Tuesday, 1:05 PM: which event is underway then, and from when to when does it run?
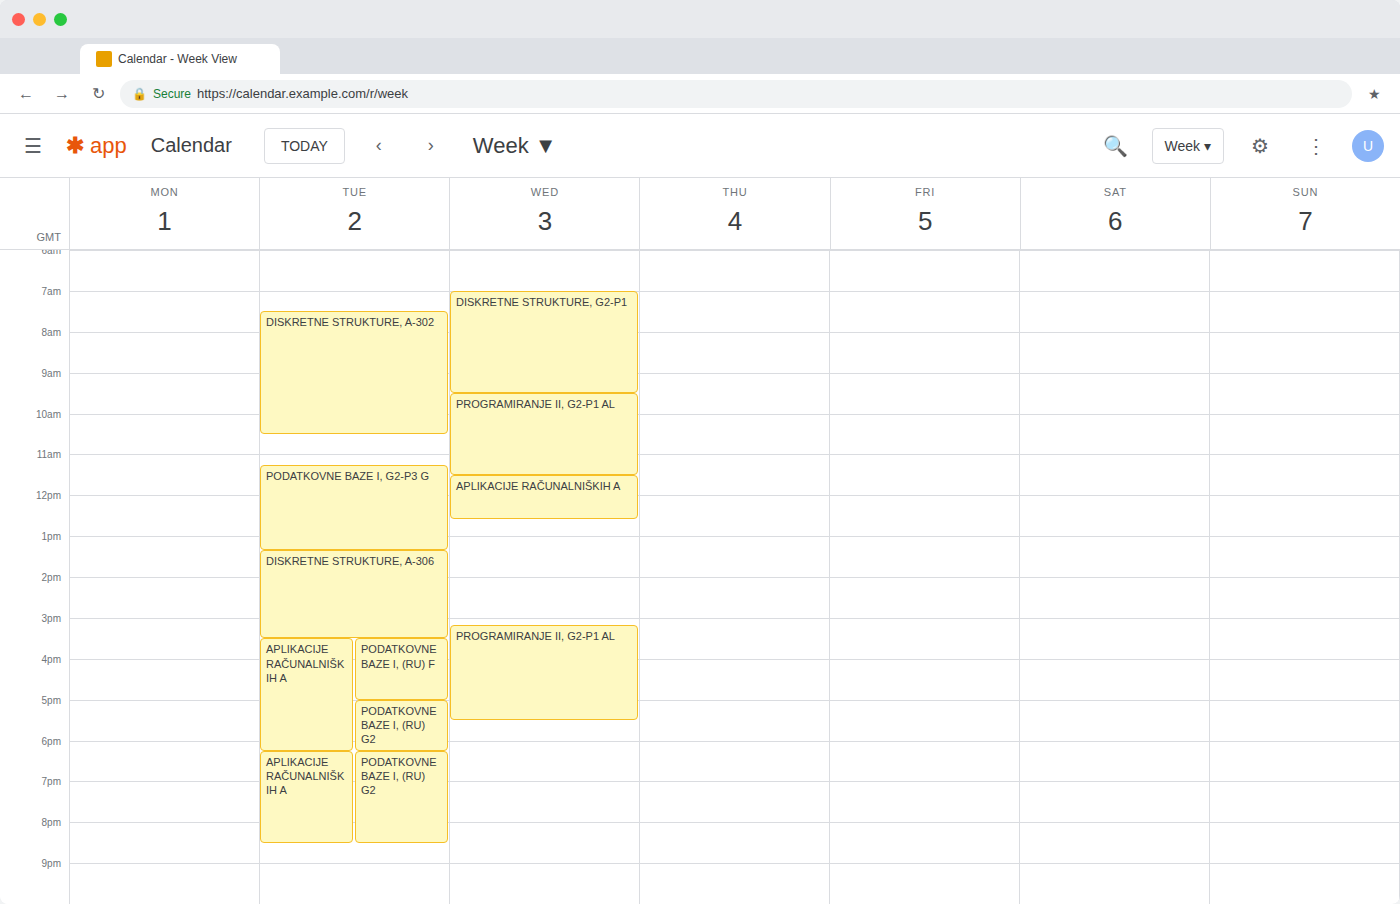
"PODATKOVNE BAZE I, G2-P3 G", 11:15 AM to 1:20 PM